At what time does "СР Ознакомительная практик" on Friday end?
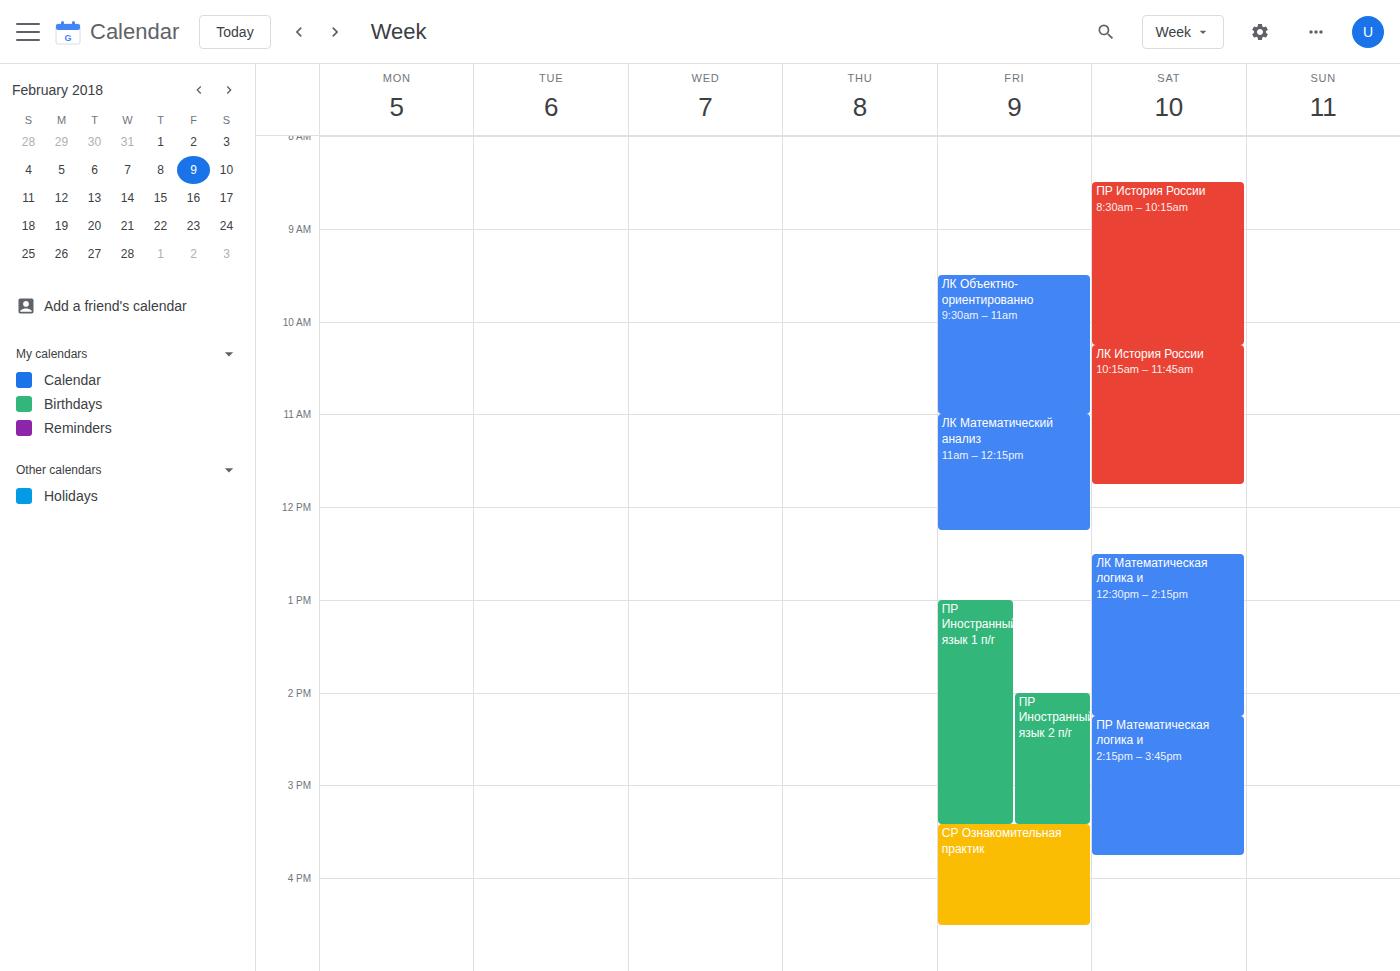
16:30